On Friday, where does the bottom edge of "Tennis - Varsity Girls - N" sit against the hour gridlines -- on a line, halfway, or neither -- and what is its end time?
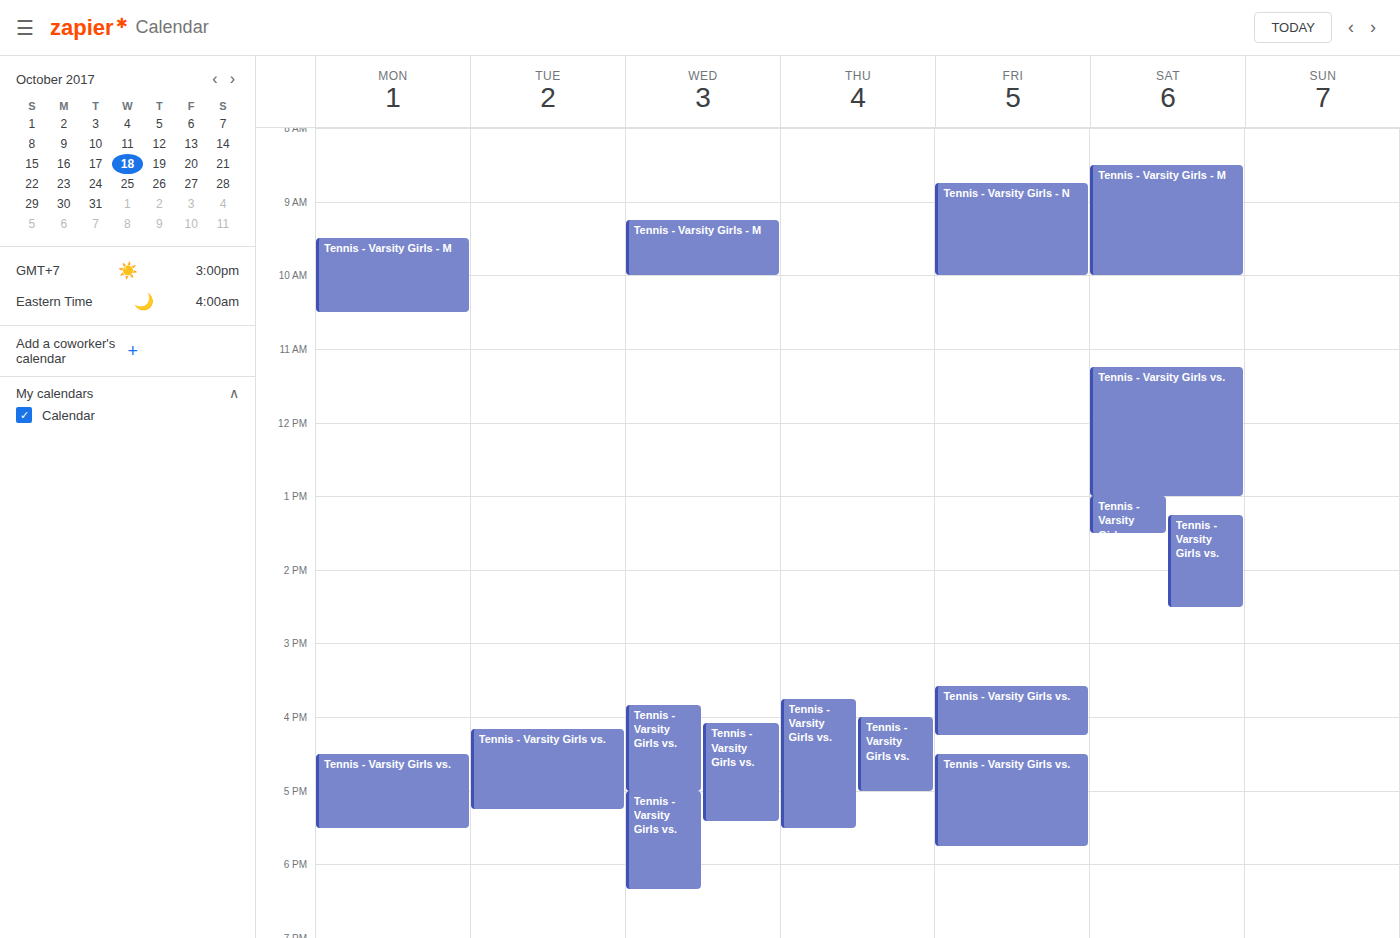
10:00 AM -- exactly on the 10 AM line.